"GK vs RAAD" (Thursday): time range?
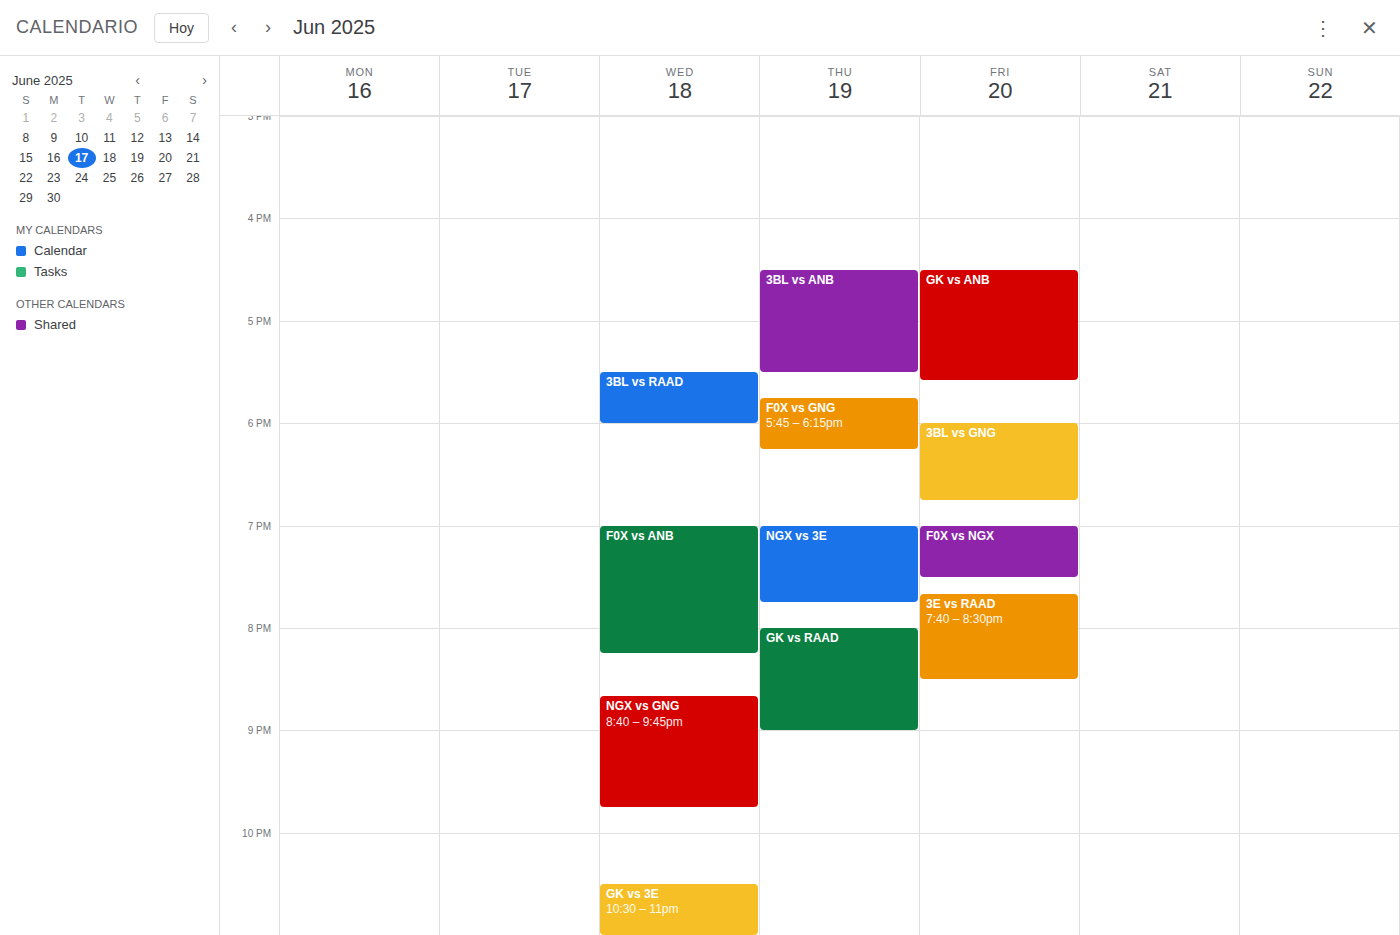
8:00 PM to 9:00 PM